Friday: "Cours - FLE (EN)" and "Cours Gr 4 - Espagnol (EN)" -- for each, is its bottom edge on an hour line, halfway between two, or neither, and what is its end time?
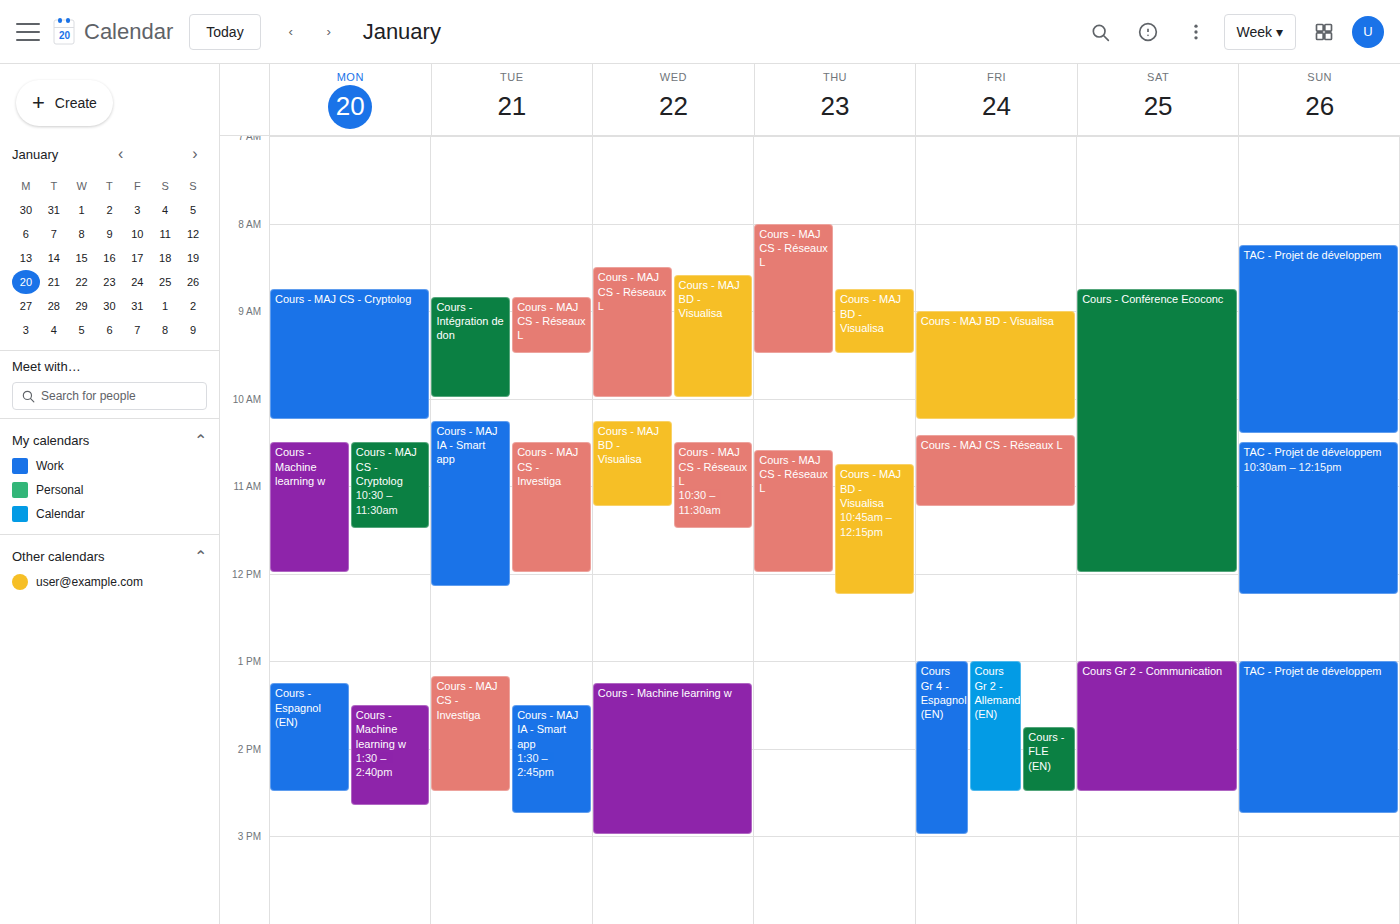
"Cours - FLE (EN)": 2:30 PM, halfway between the 2 PM and 3 PM lines. "Cours Gr 4 - Espagnol (EN)": 3:00 PM, exactly on the 3 PM line.